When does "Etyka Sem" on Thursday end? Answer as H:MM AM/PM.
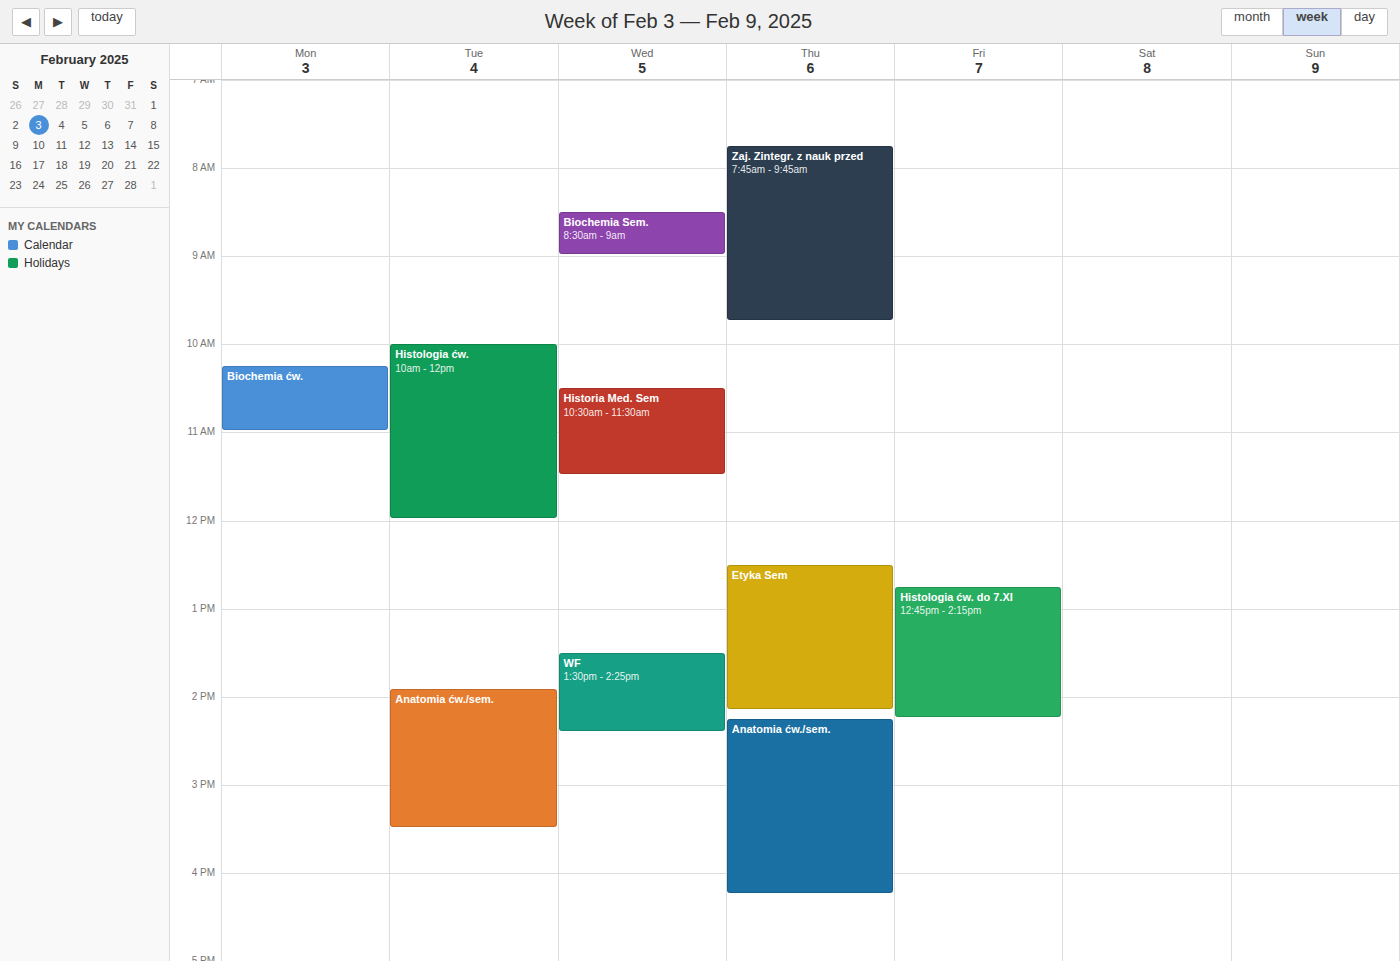
2:10 PM